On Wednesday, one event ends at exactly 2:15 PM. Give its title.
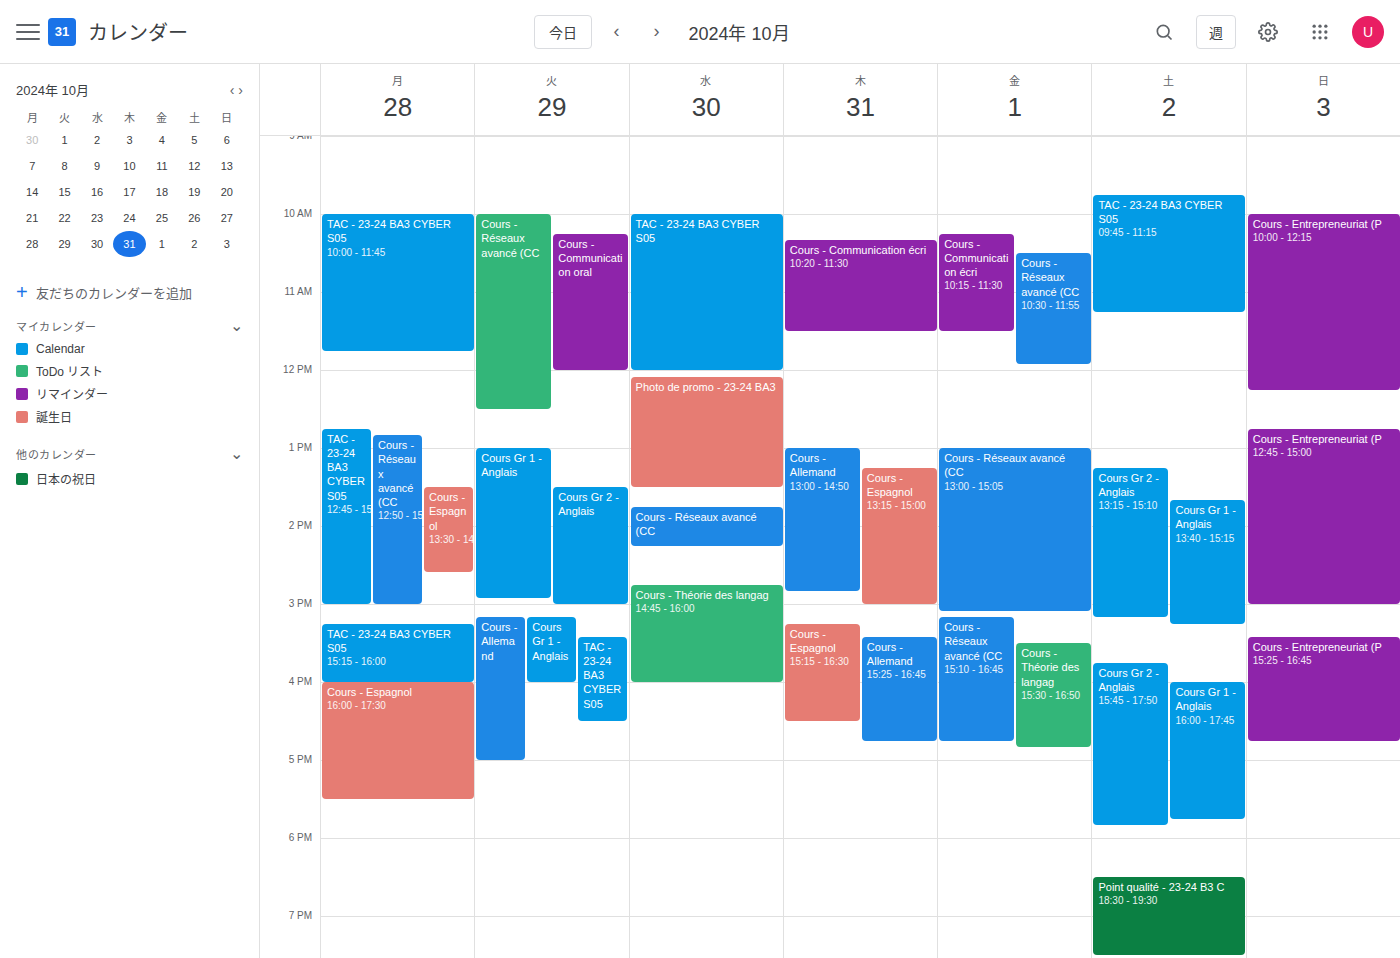
"Cours - Réseaux avancé (CC"